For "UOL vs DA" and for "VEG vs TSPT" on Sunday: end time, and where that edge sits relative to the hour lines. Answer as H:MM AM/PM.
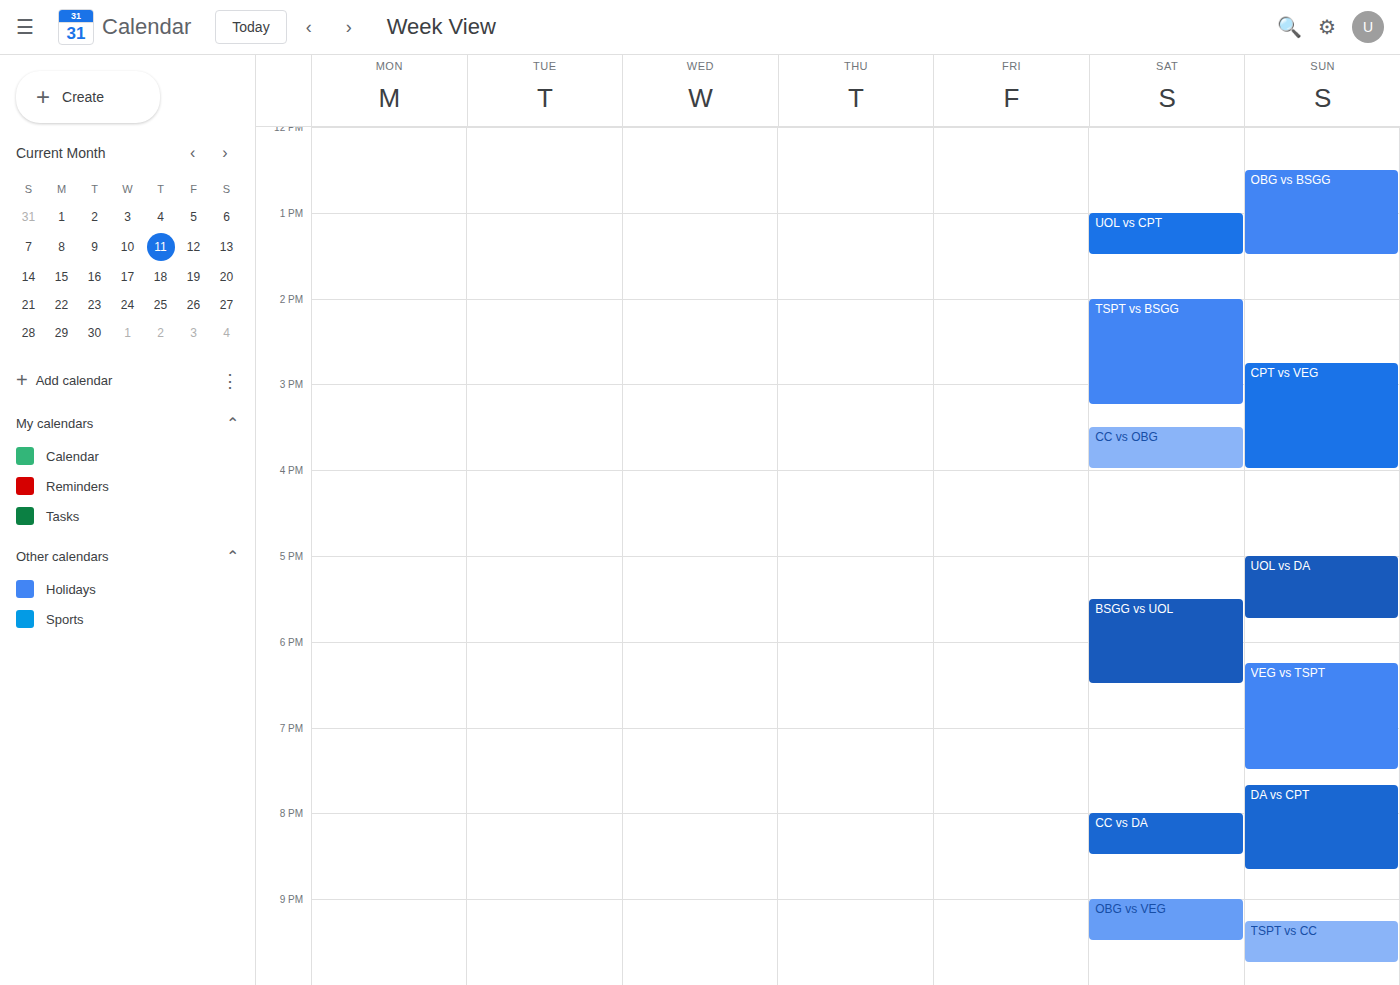
"UOL vs DA": 5:45 PM, neither: three quarters of the way from the 5 PM line to the 6 PM line. "VEG vs TSPT": 7:30 PM, halfway between the 7 PM and 8 PM lines.